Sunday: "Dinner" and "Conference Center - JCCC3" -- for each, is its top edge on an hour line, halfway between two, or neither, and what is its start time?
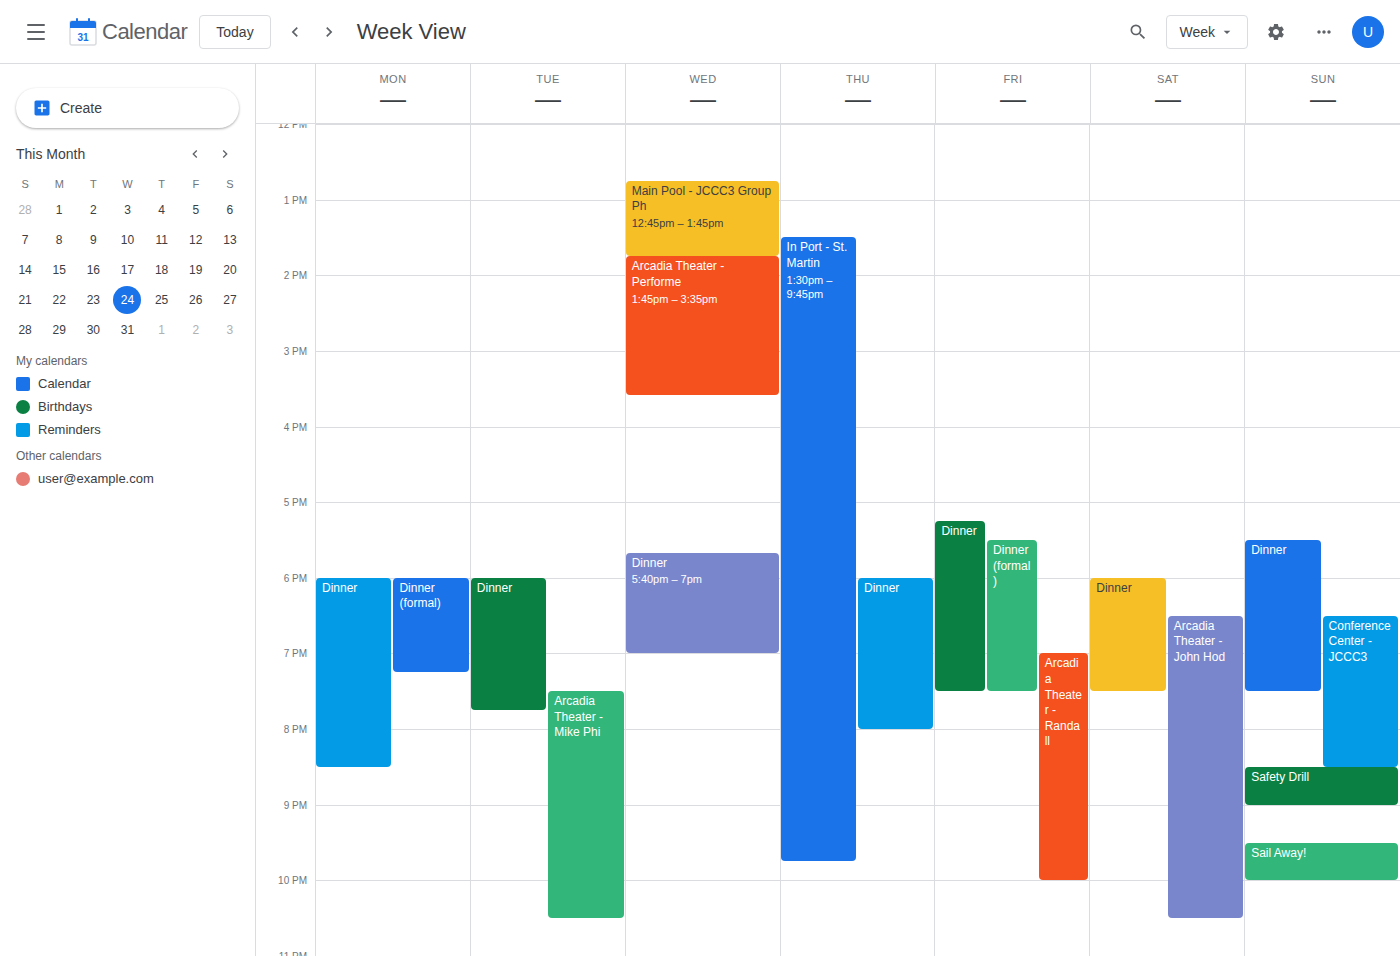
"Dinner": 5:30 PM, halfway between the 5 PM and 6 PM lines. "Conference Center - JCCC3": 6:30 PM, halfway between the 6 PM and 7 PM lines.